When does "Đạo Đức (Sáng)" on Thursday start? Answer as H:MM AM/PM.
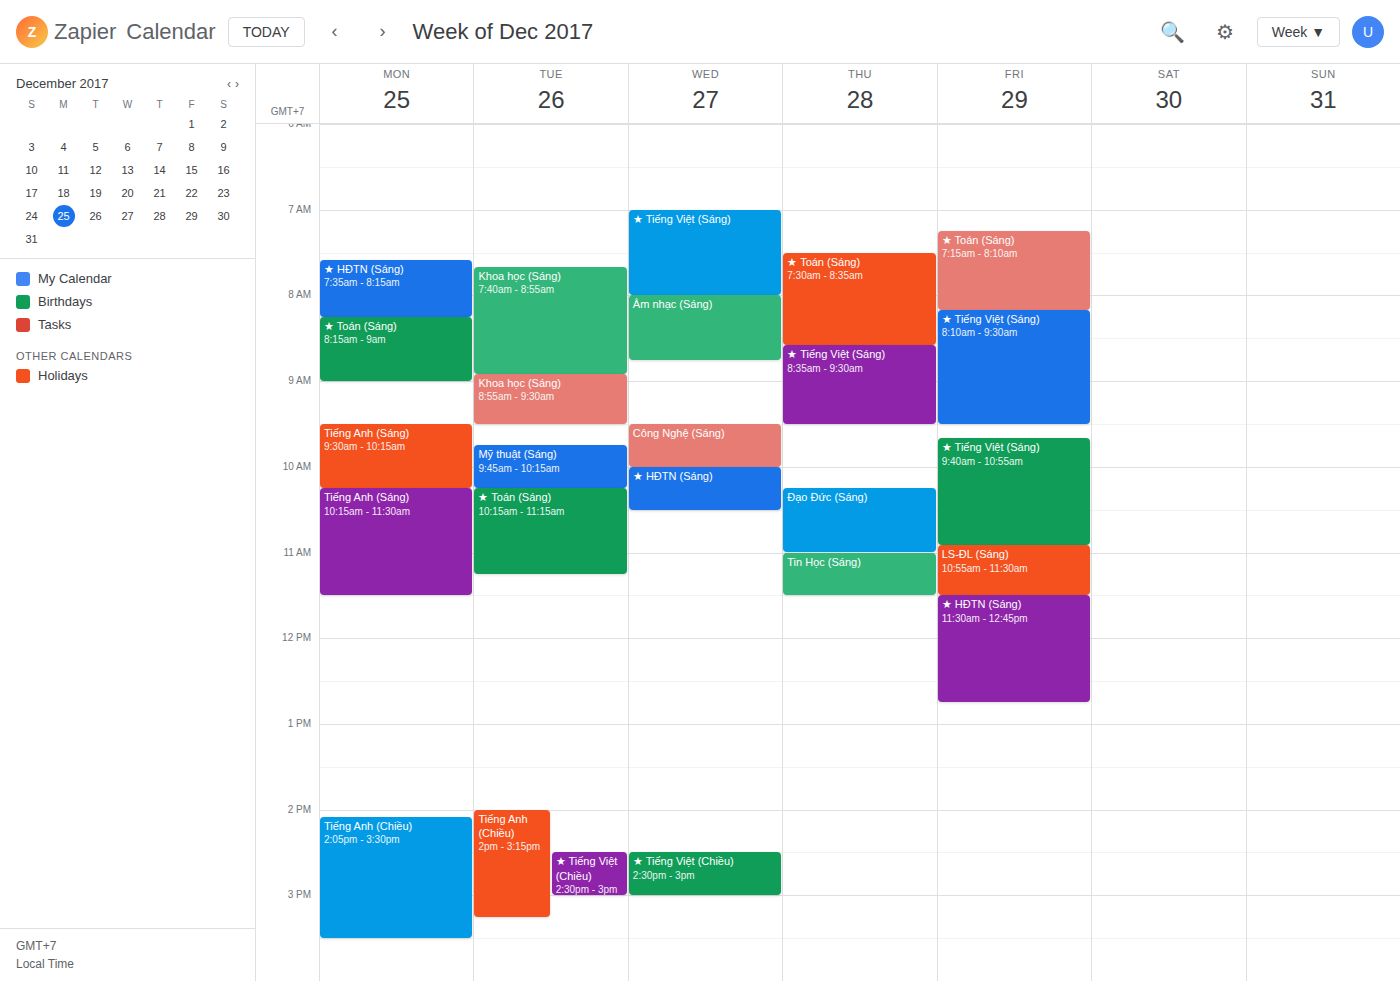
10:15 AM